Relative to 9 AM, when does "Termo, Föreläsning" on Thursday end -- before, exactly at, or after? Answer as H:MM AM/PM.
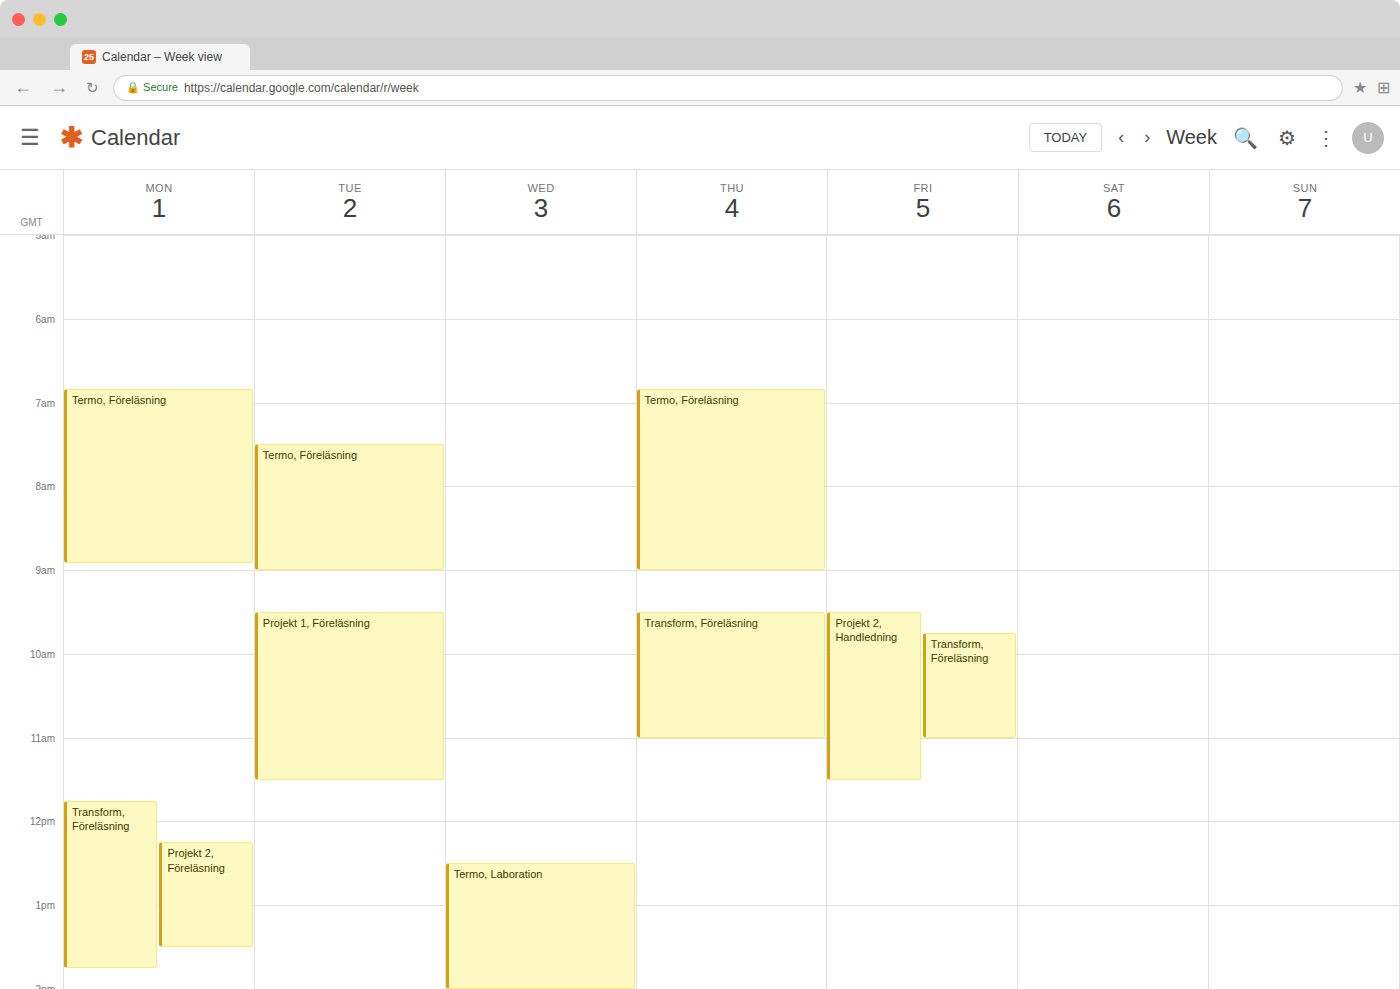
9:00 AM -- exactly at 9 AM, on the 9 AM line.